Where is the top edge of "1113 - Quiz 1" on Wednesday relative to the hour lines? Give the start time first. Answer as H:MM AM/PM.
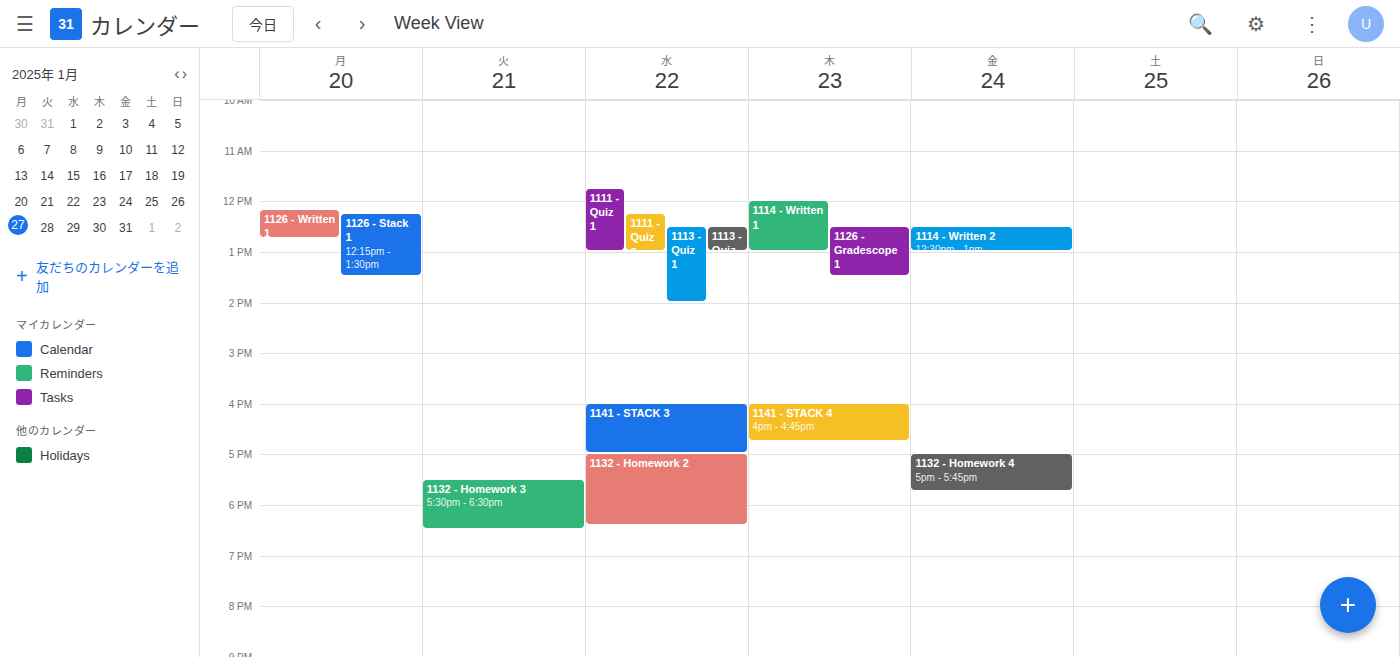
12:30 PM -- halfway between the 12 PM and 1 PM lines.